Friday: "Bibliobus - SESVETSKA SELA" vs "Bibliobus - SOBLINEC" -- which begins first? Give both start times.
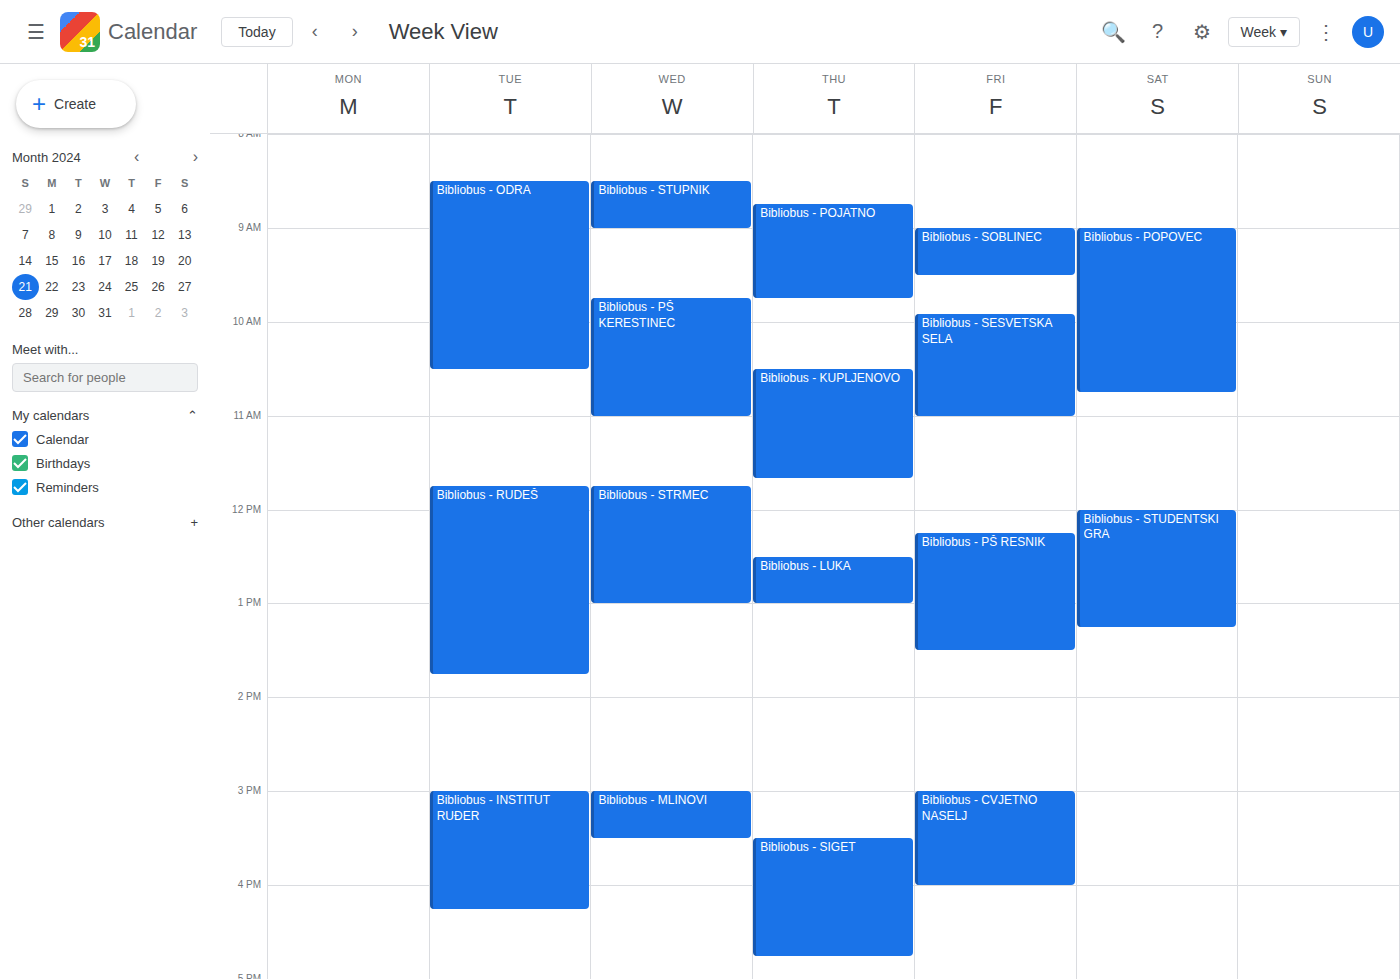
"Bibliobus - SOBLINEC" 9:00 AM; "Bibliobus - SESVETSKA SELA" 9:55 AM.